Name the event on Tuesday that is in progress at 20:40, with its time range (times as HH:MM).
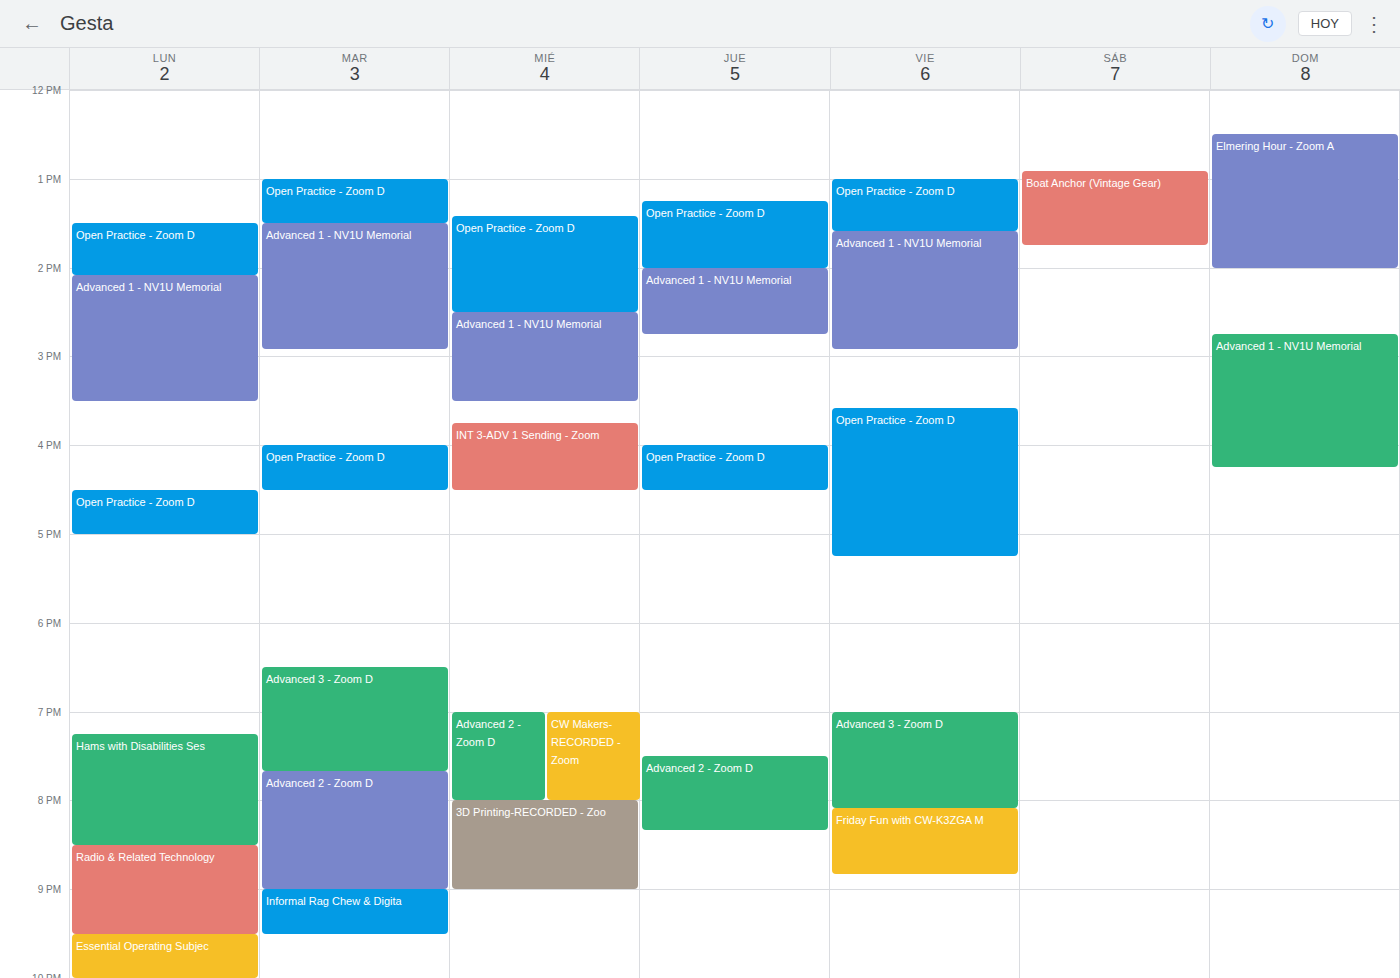
"Advanced 2 - Zoom D", 19:40 to 21:00